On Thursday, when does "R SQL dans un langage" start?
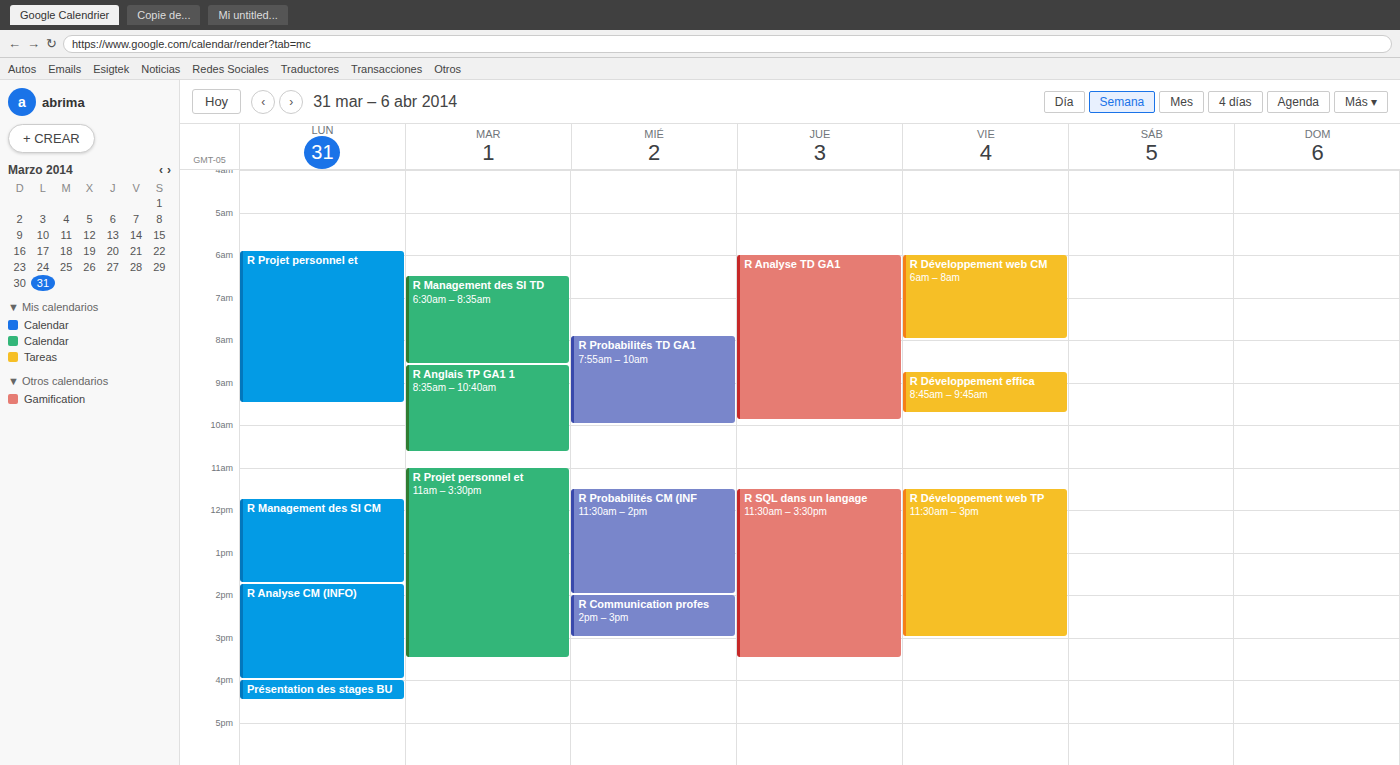
11:30